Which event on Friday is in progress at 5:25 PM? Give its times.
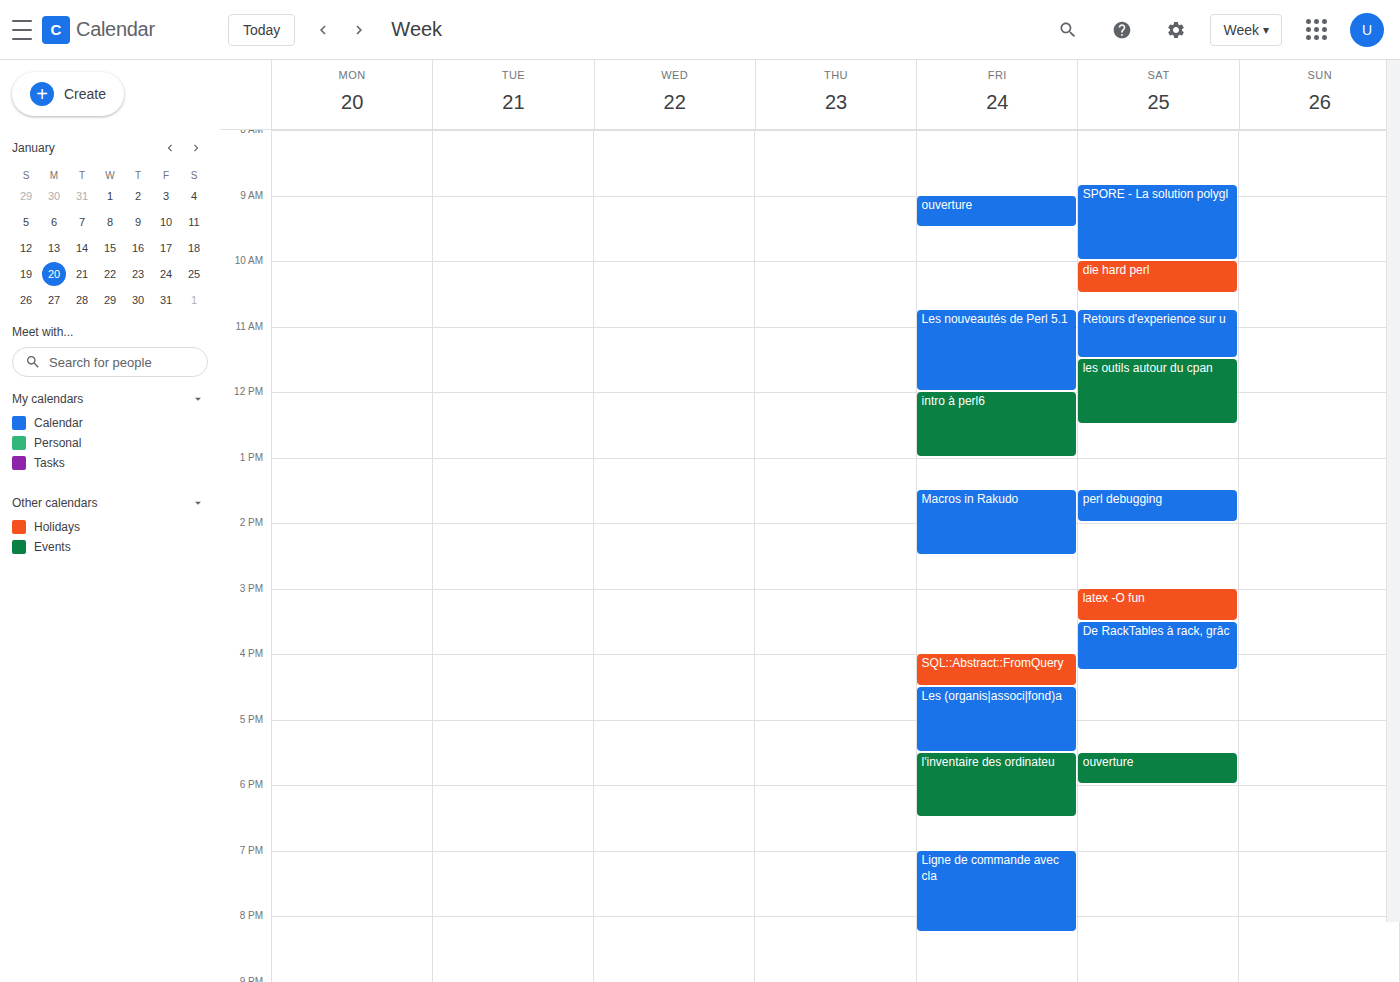
"Les (organis|associ|fond)a", 4:30 PM to 5:30 PM